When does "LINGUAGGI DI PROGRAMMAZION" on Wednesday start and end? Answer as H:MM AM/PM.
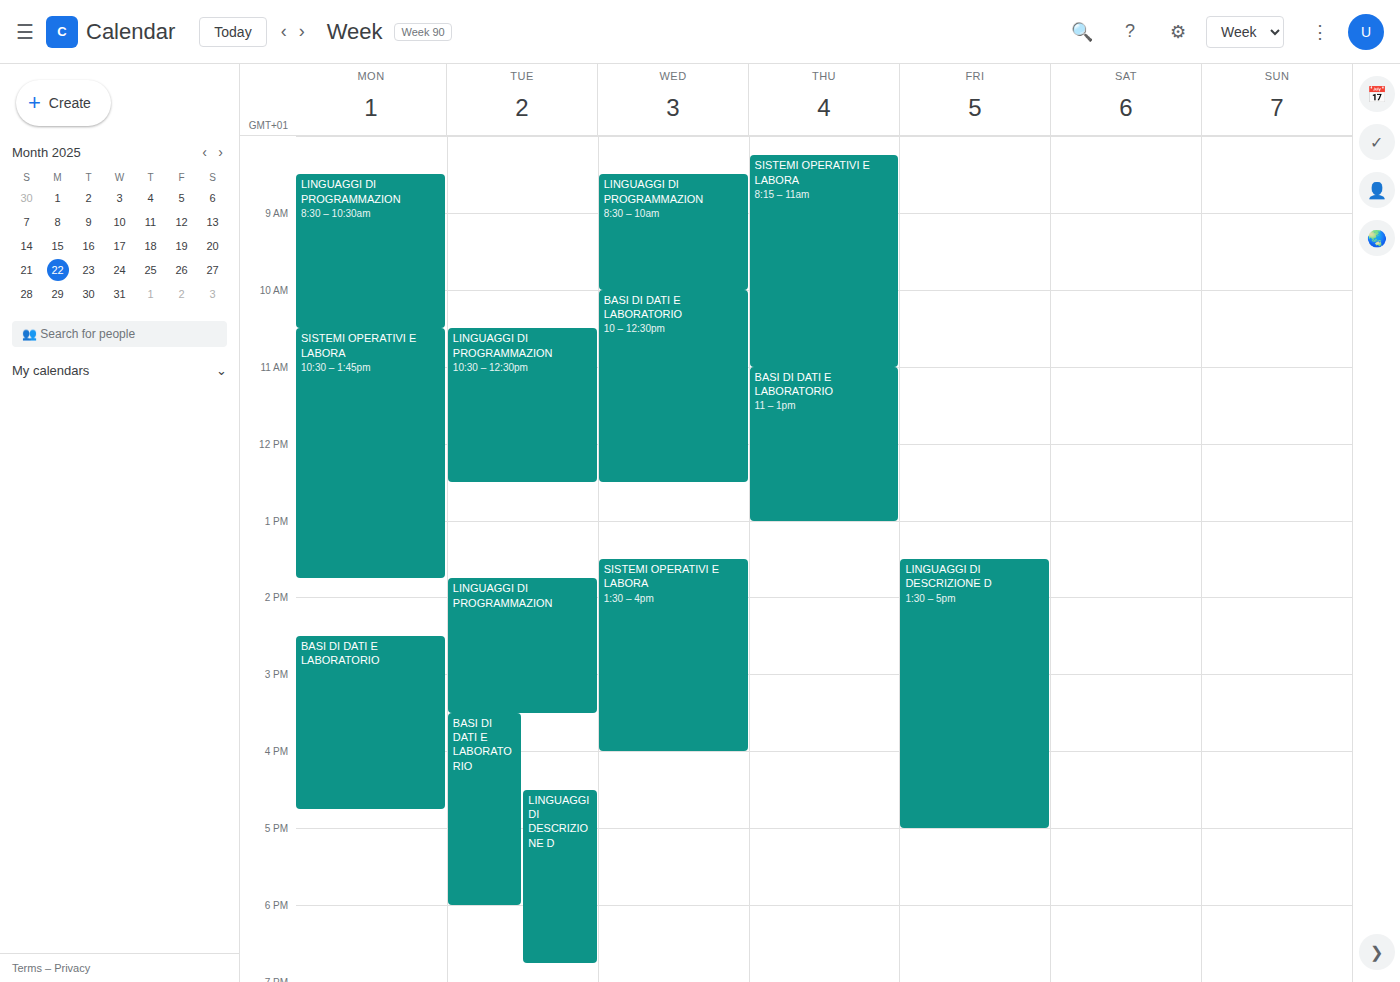
8:30 AM to 10:00 AM